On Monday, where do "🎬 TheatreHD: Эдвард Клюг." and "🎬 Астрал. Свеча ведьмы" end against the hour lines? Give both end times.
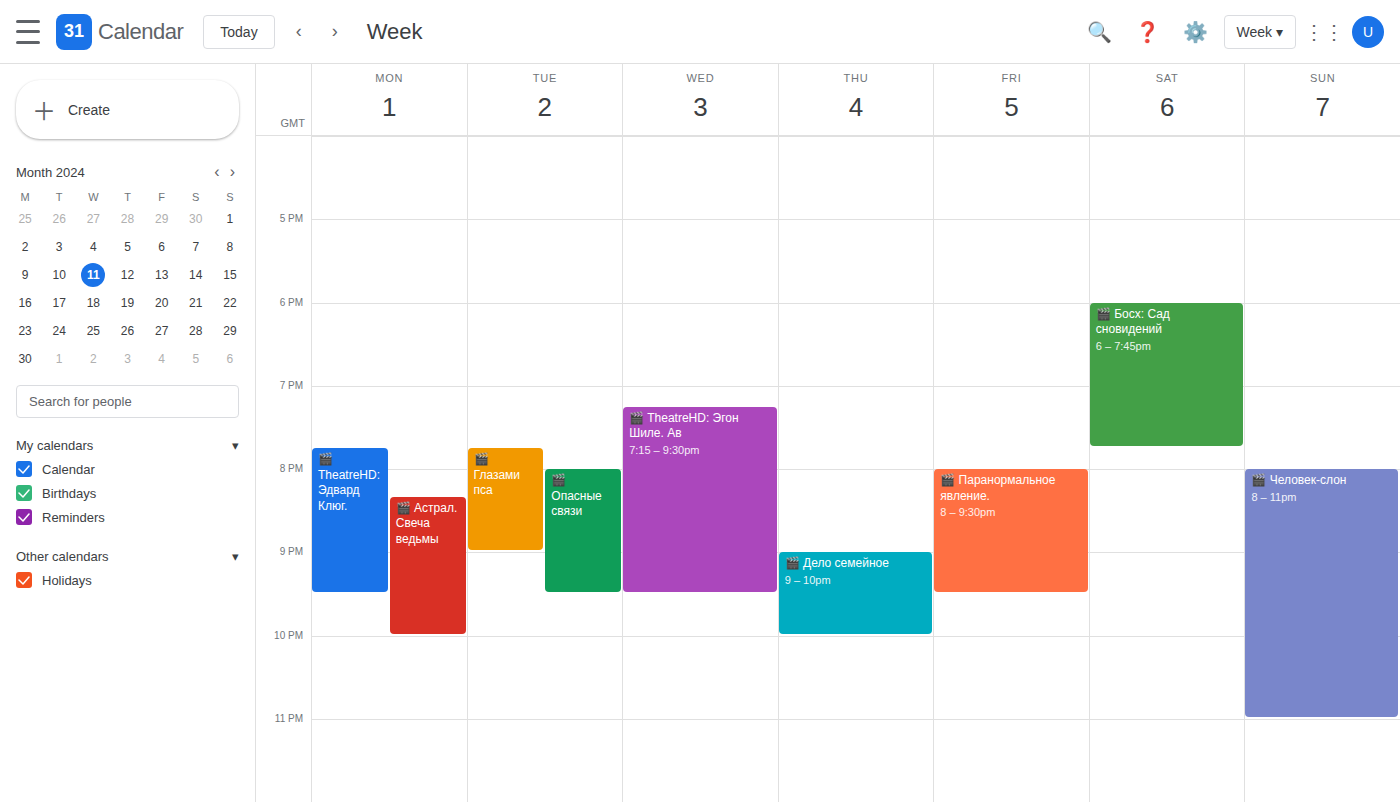
"🎬 TheatreHD: Эдвард Клюг.": 9:30 PM, halfway between the 9 PM and 10 PM lines. "🎬 Астрал. Свеча ведьмы": 10:00 PM, exactly on the 10 PM line.